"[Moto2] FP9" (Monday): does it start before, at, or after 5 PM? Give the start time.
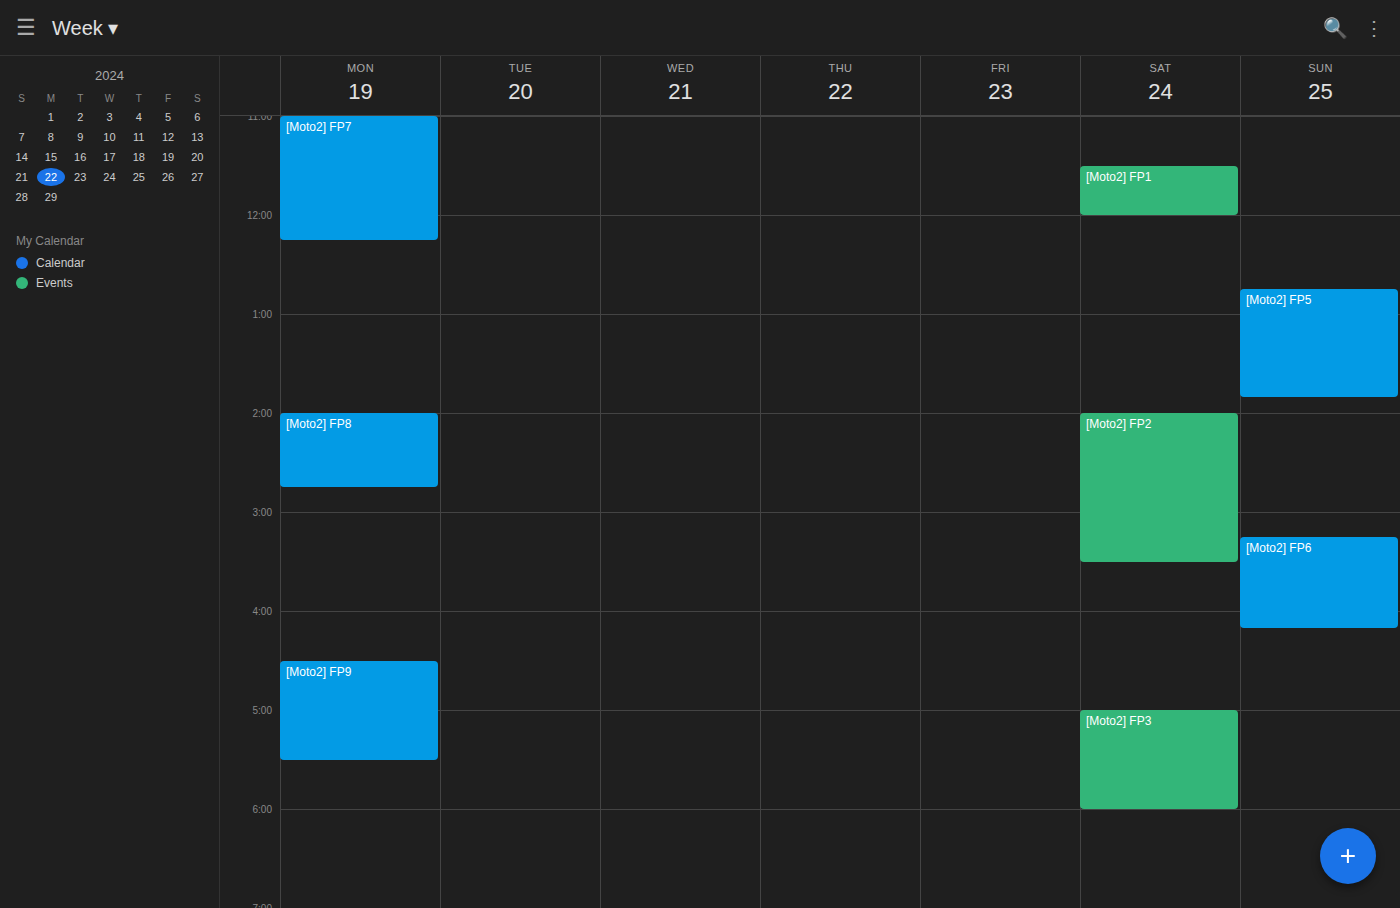
4:30 PM -- before 5 PM, 30 minutes above the 5 PM line.